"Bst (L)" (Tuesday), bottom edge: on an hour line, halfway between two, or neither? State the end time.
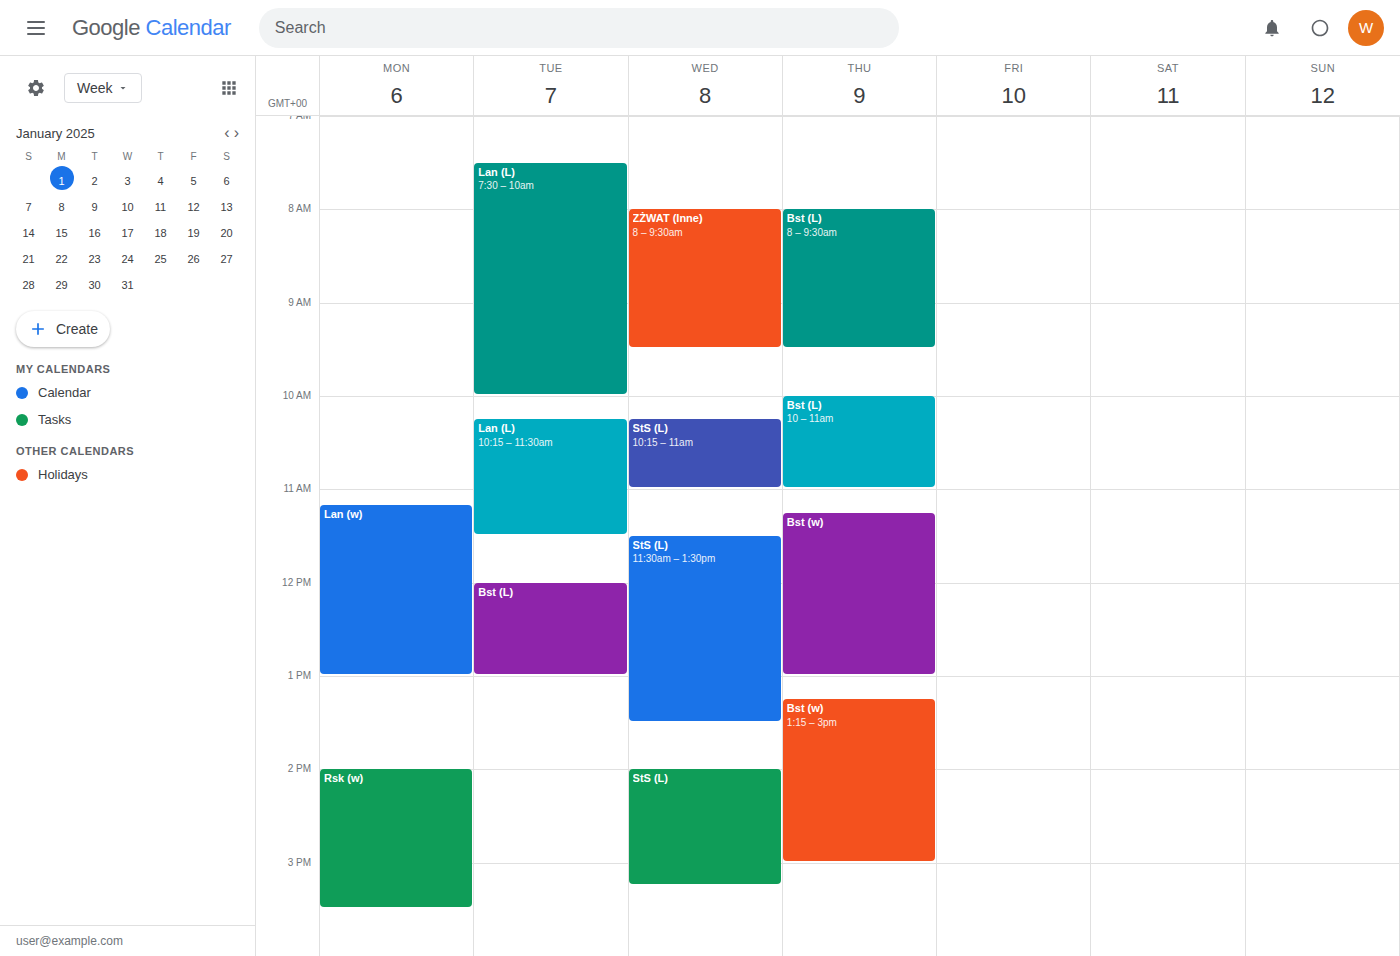
1:00 PM -- exactly on the 1 PM line.